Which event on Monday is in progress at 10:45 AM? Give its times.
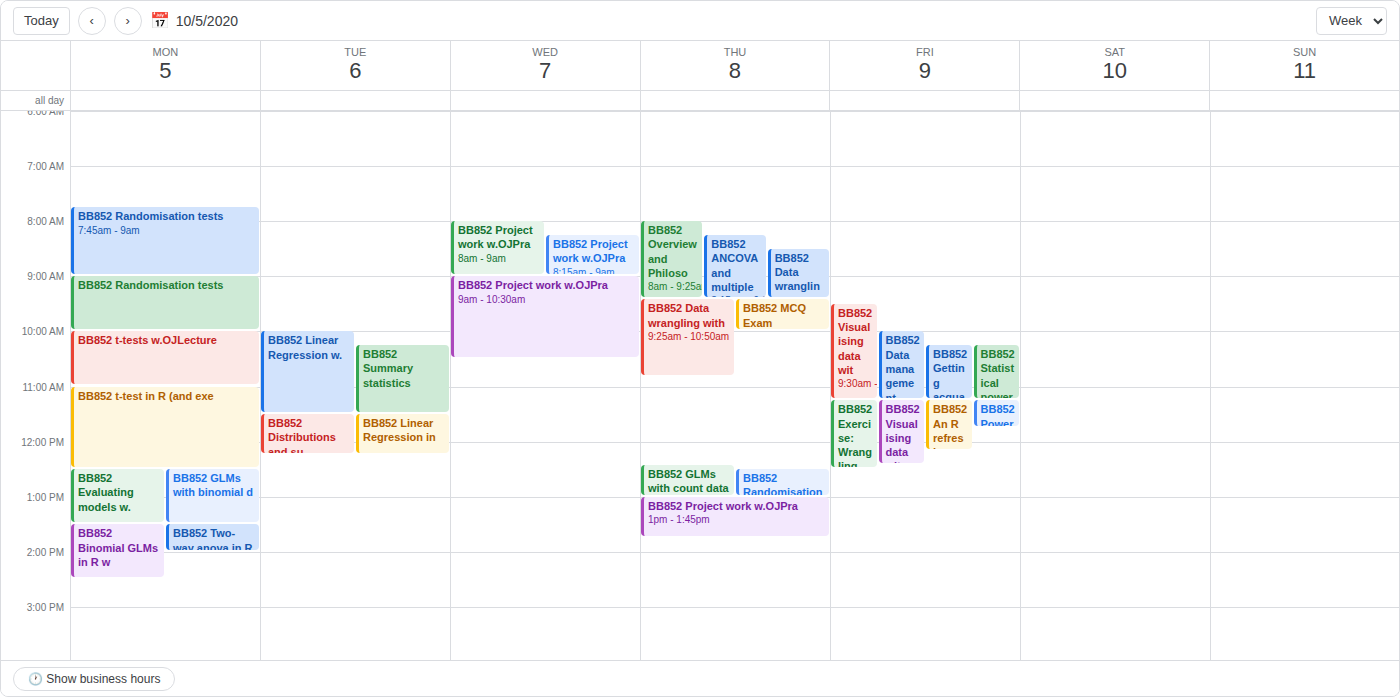
"BB852 t-tests w.OJLecture", 10:00 AM to 11:00 AM